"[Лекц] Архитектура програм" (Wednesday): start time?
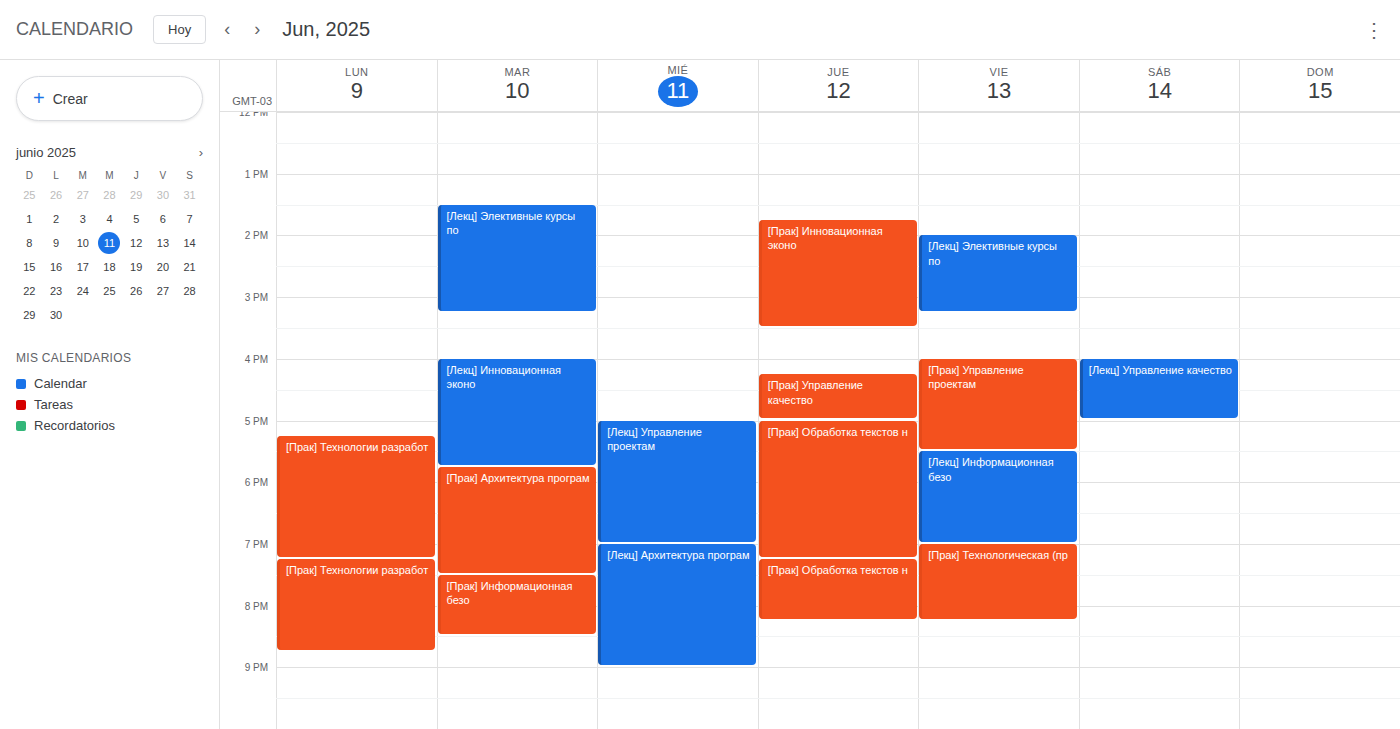
7:00 PM